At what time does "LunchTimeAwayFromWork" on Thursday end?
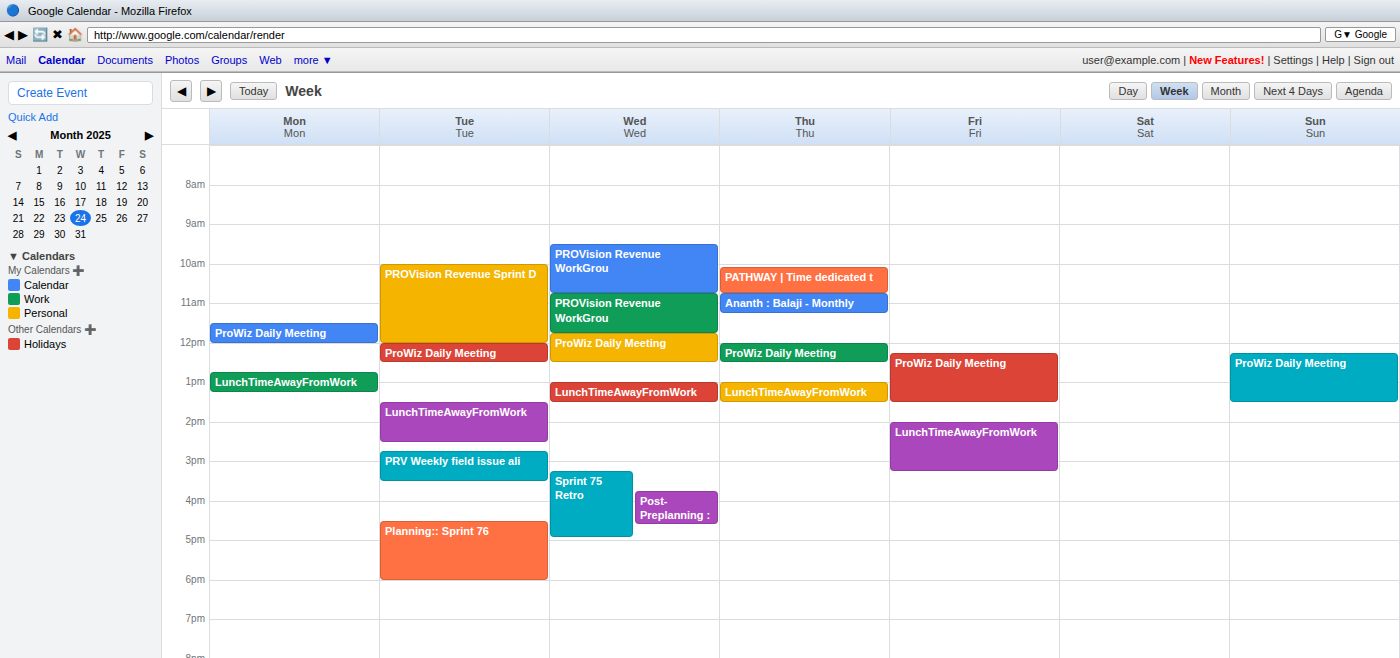
13:30